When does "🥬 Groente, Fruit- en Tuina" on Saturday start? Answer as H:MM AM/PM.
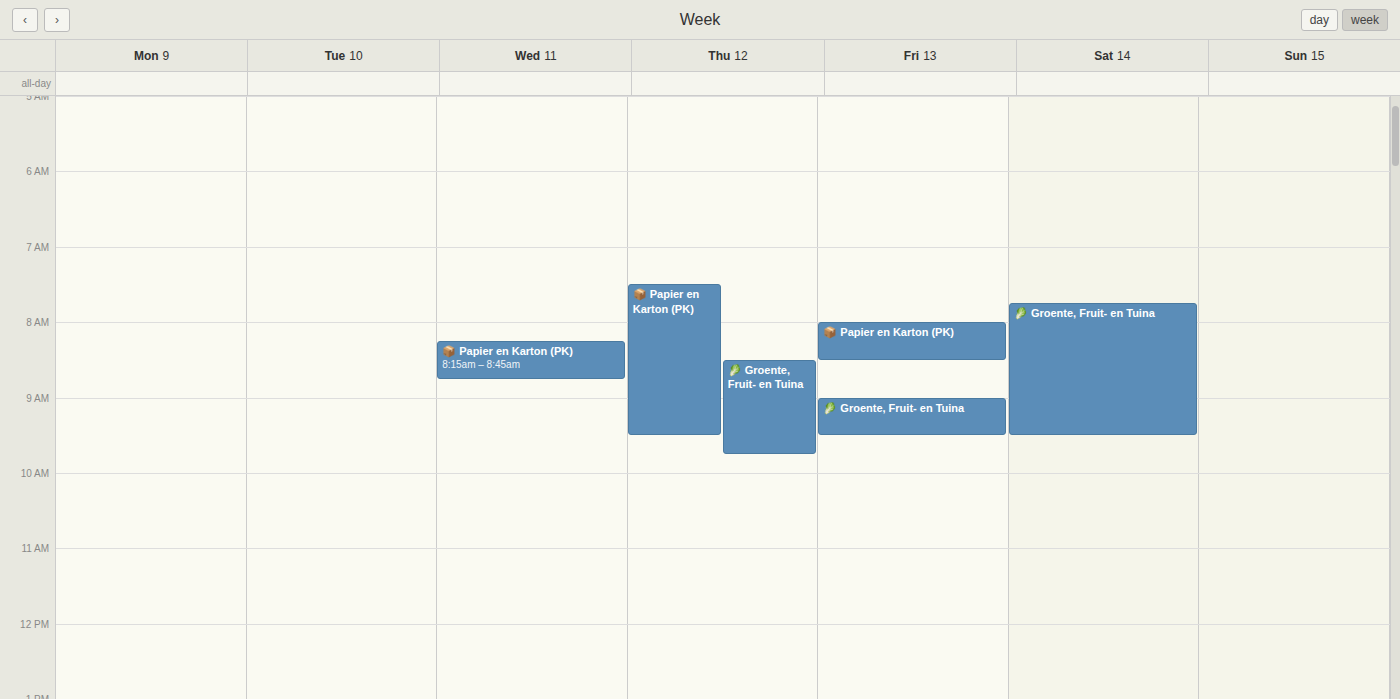
7:45 AM